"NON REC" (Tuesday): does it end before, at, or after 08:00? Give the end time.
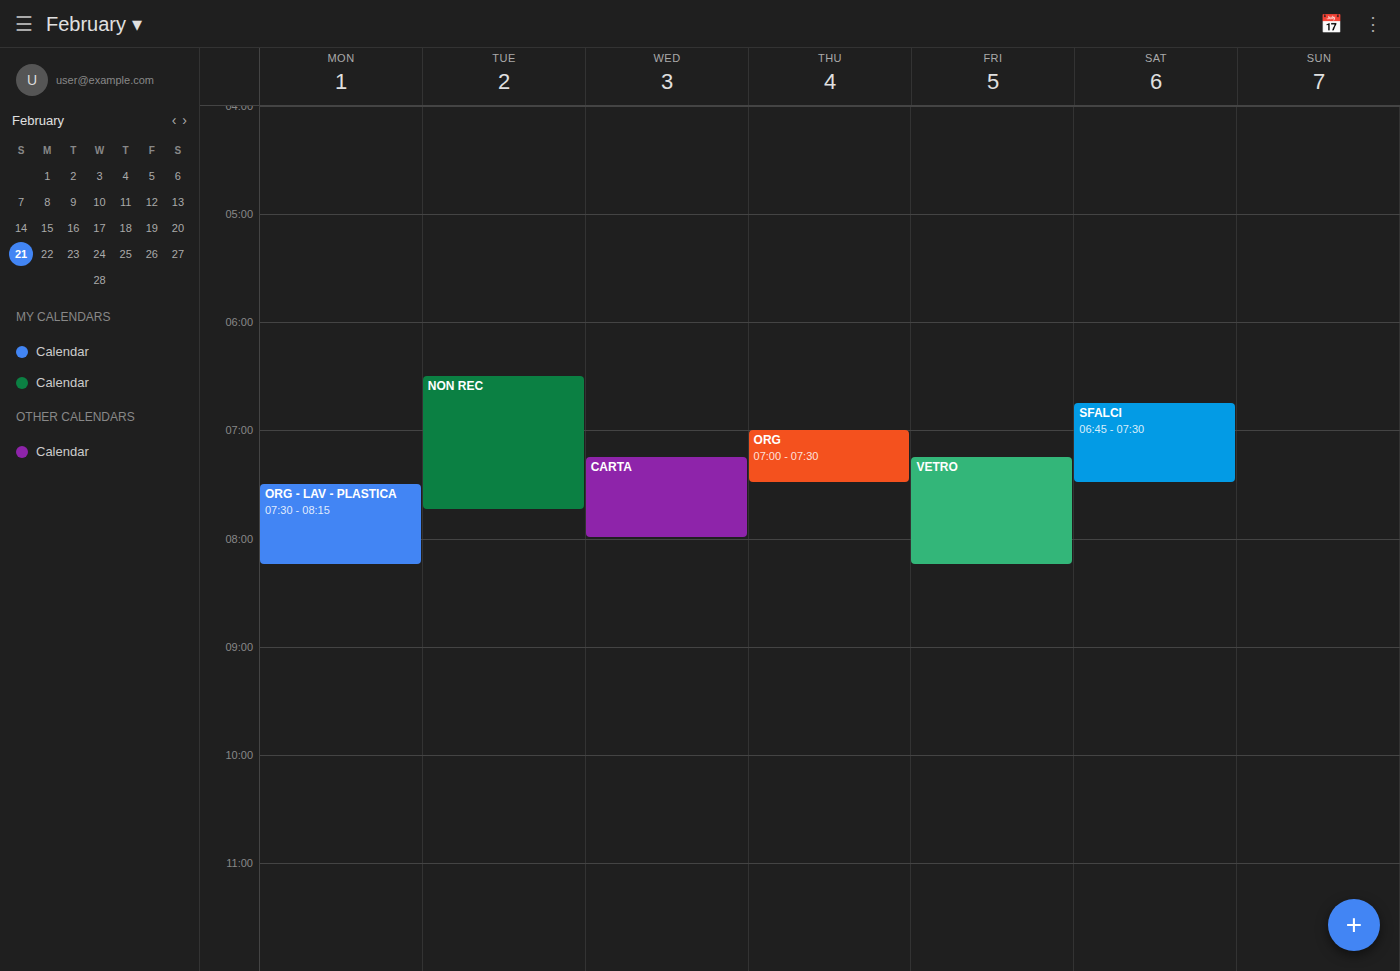
07:45 -- before 08:00, 15 minutes above the 08:00 line.